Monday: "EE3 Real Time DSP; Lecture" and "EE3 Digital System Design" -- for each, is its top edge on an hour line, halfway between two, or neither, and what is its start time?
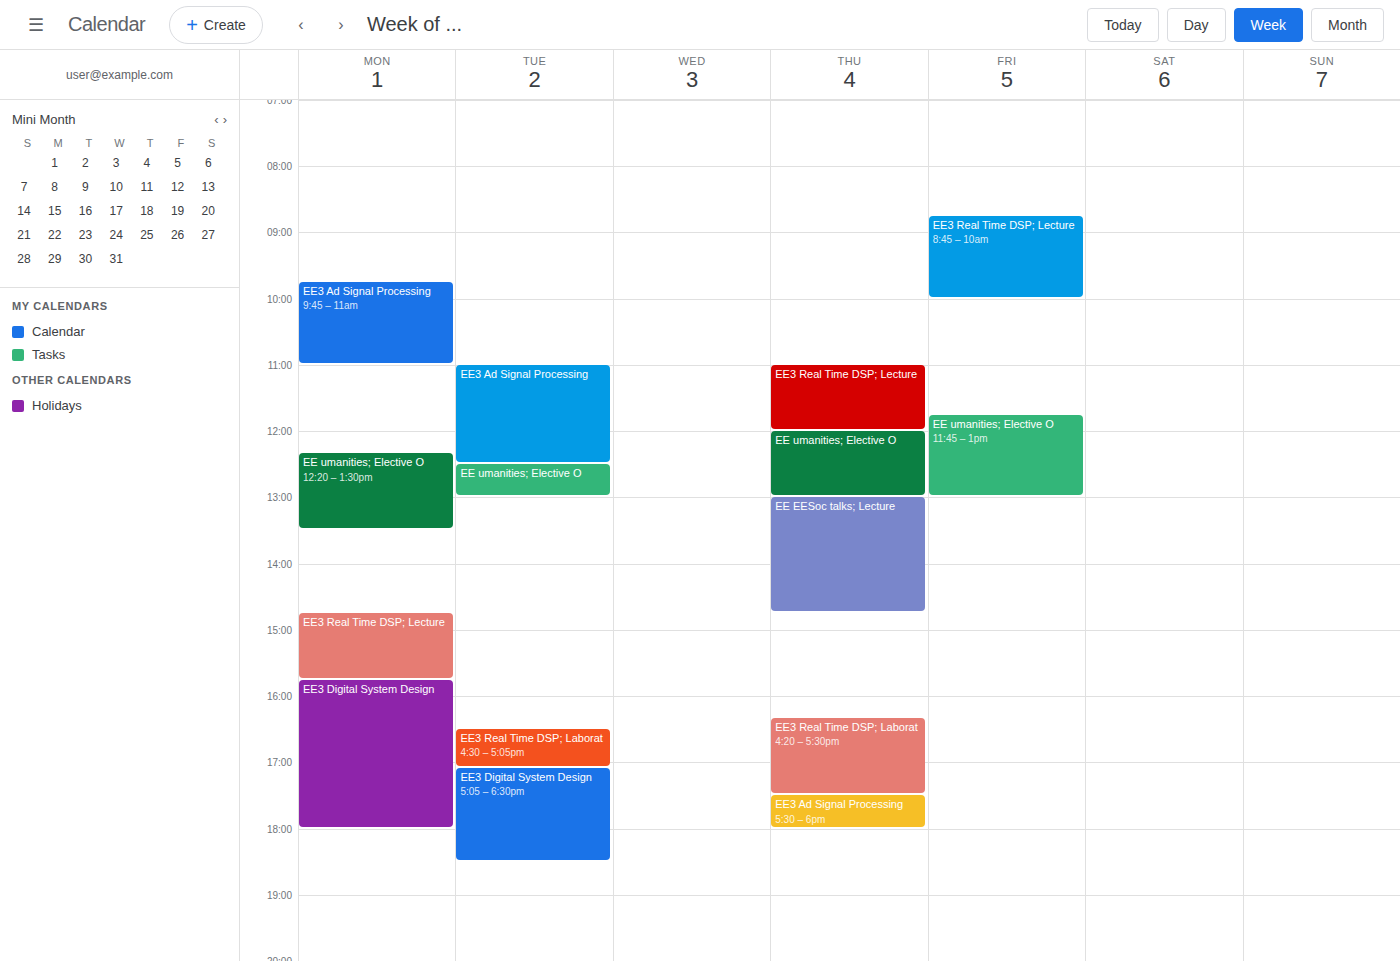
"EE3 Real Time DSP; Lecture": 2:45 PM, neither: three quarters of the way from the 2 PM line to the 3 PM line. "EE3 Digital System Design": 3:45 PM, neither: three quarters of the way from the 3 PM line to the 4 PM line.